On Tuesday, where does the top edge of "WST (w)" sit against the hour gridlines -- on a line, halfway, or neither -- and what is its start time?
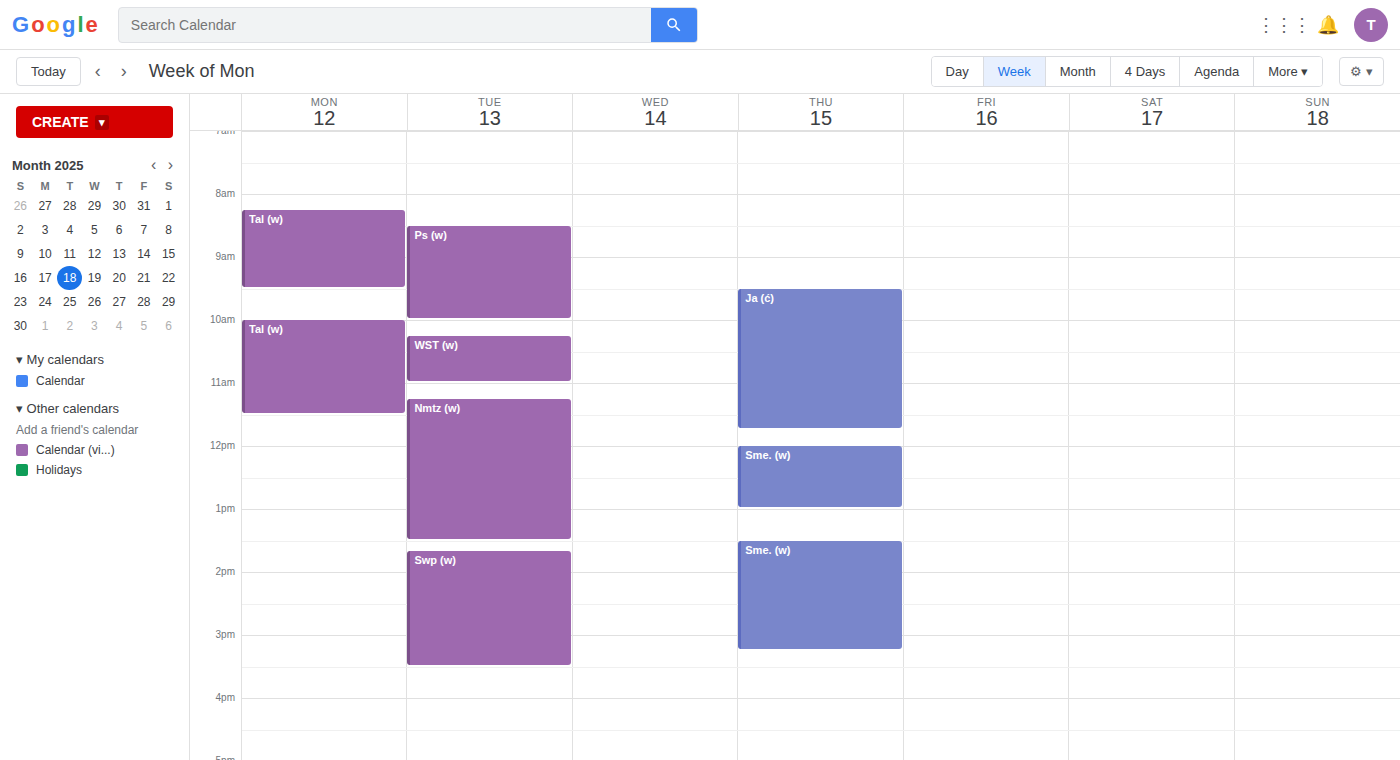
10:15 AM -- neither: a quarter of the way from the 10 AM line to the 11 AM line.